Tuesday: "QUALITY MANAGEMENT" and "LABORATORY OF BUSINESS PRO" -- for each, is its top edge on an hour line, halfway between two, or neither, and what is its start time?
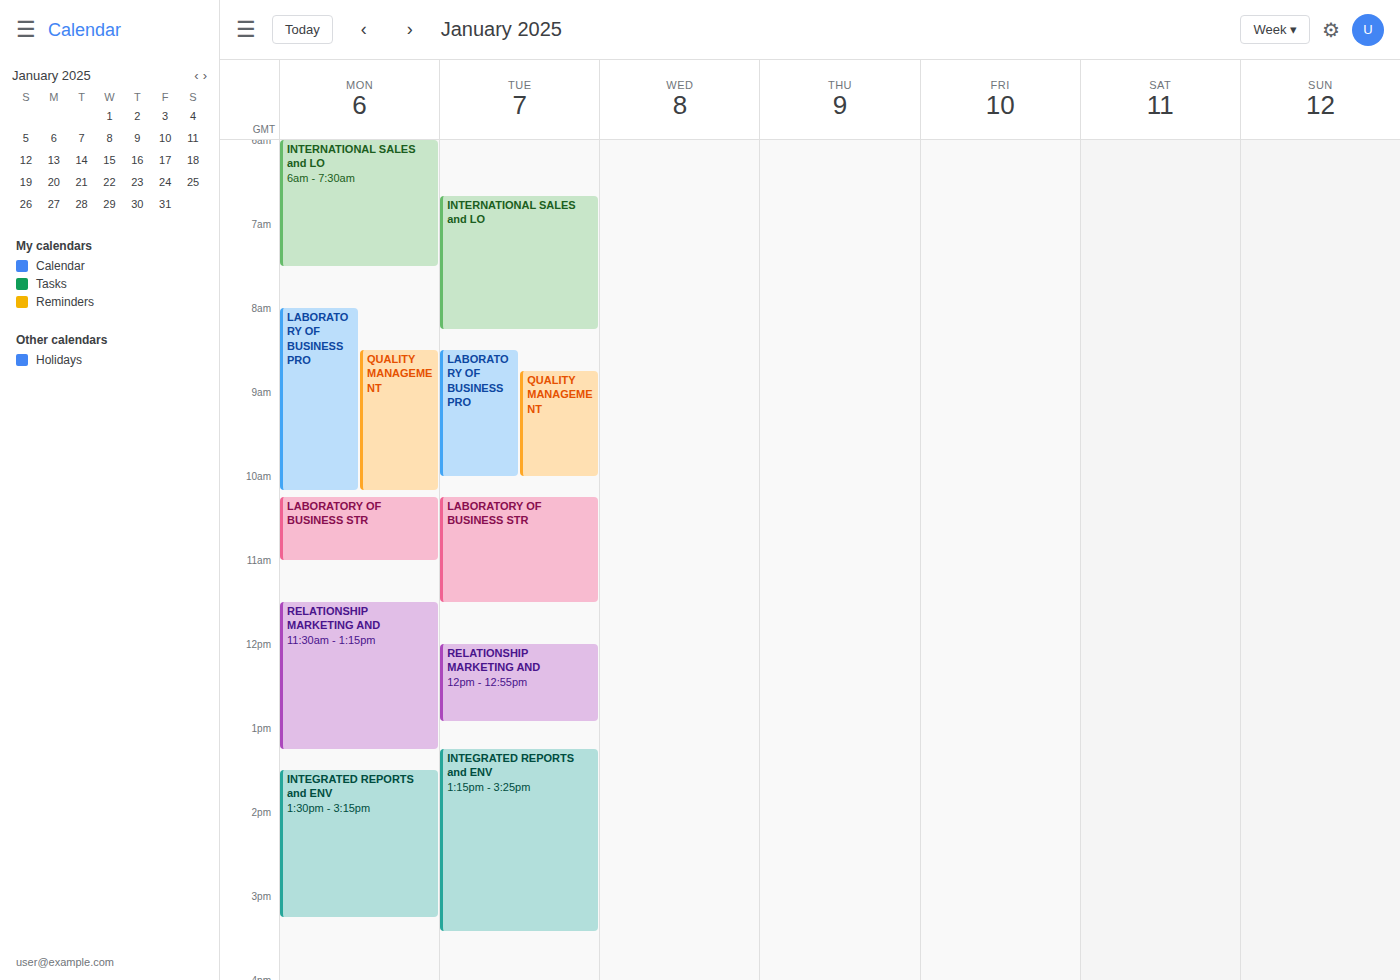
"QUALITY MANAGEMENT": 08:45, neither: three quarters of the way from the 08:00 line to the 09:00 line. "LABORATORY OF BUSINESS PRO": 08:30, halfway between the 08:00 and 09:00 lines.